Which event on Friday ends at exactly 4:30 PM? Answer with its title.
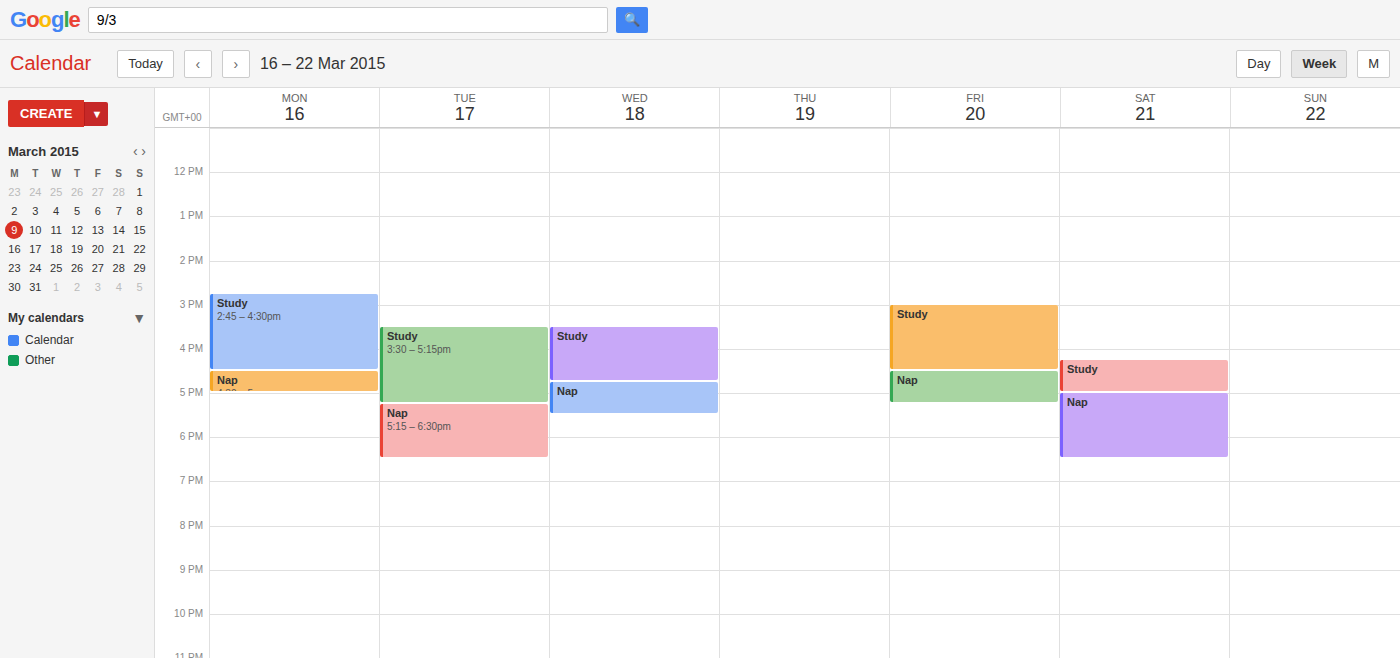
"Study"